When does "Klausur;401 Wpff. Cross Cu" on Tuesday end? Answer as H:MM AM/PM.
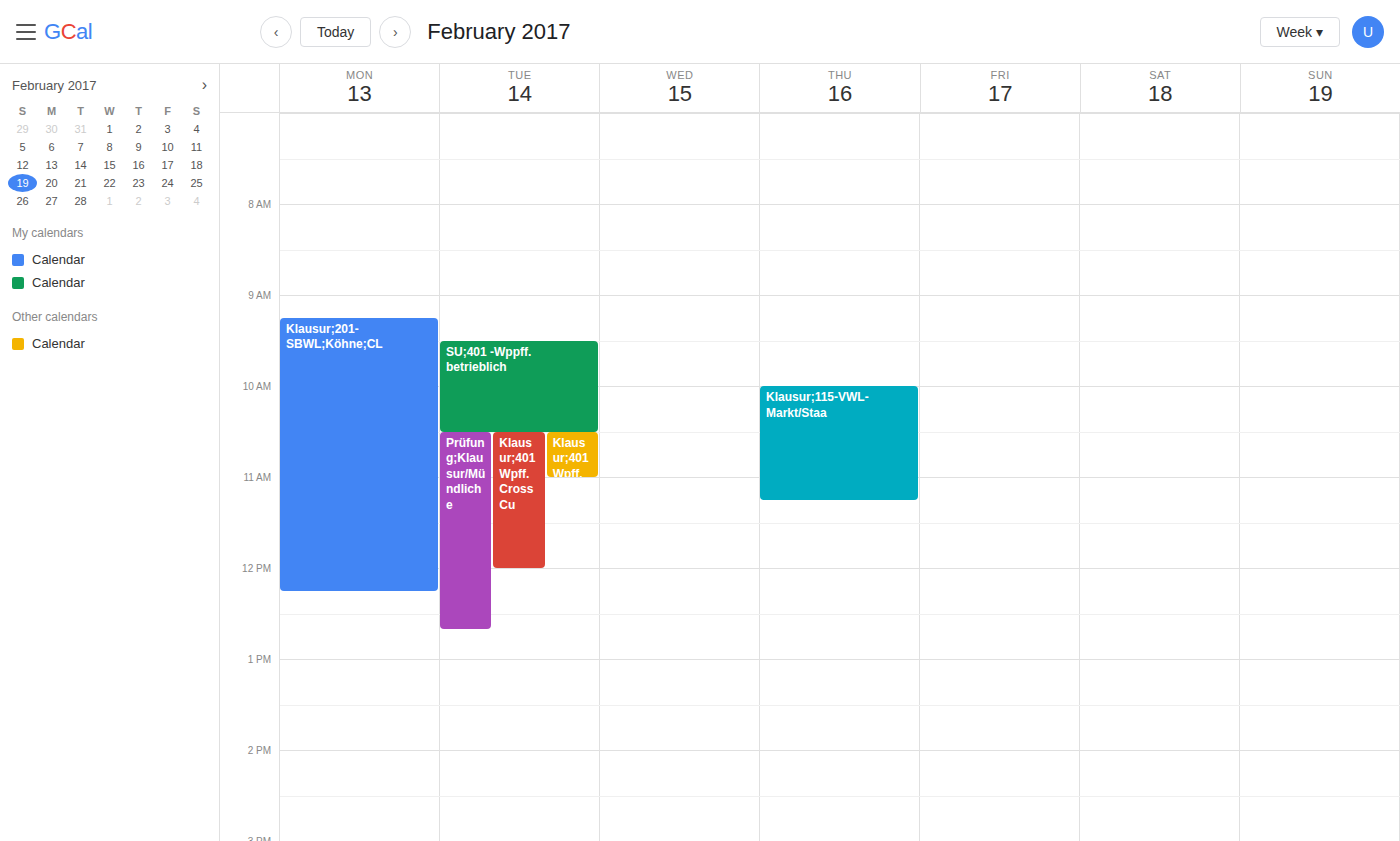
12:00 PM